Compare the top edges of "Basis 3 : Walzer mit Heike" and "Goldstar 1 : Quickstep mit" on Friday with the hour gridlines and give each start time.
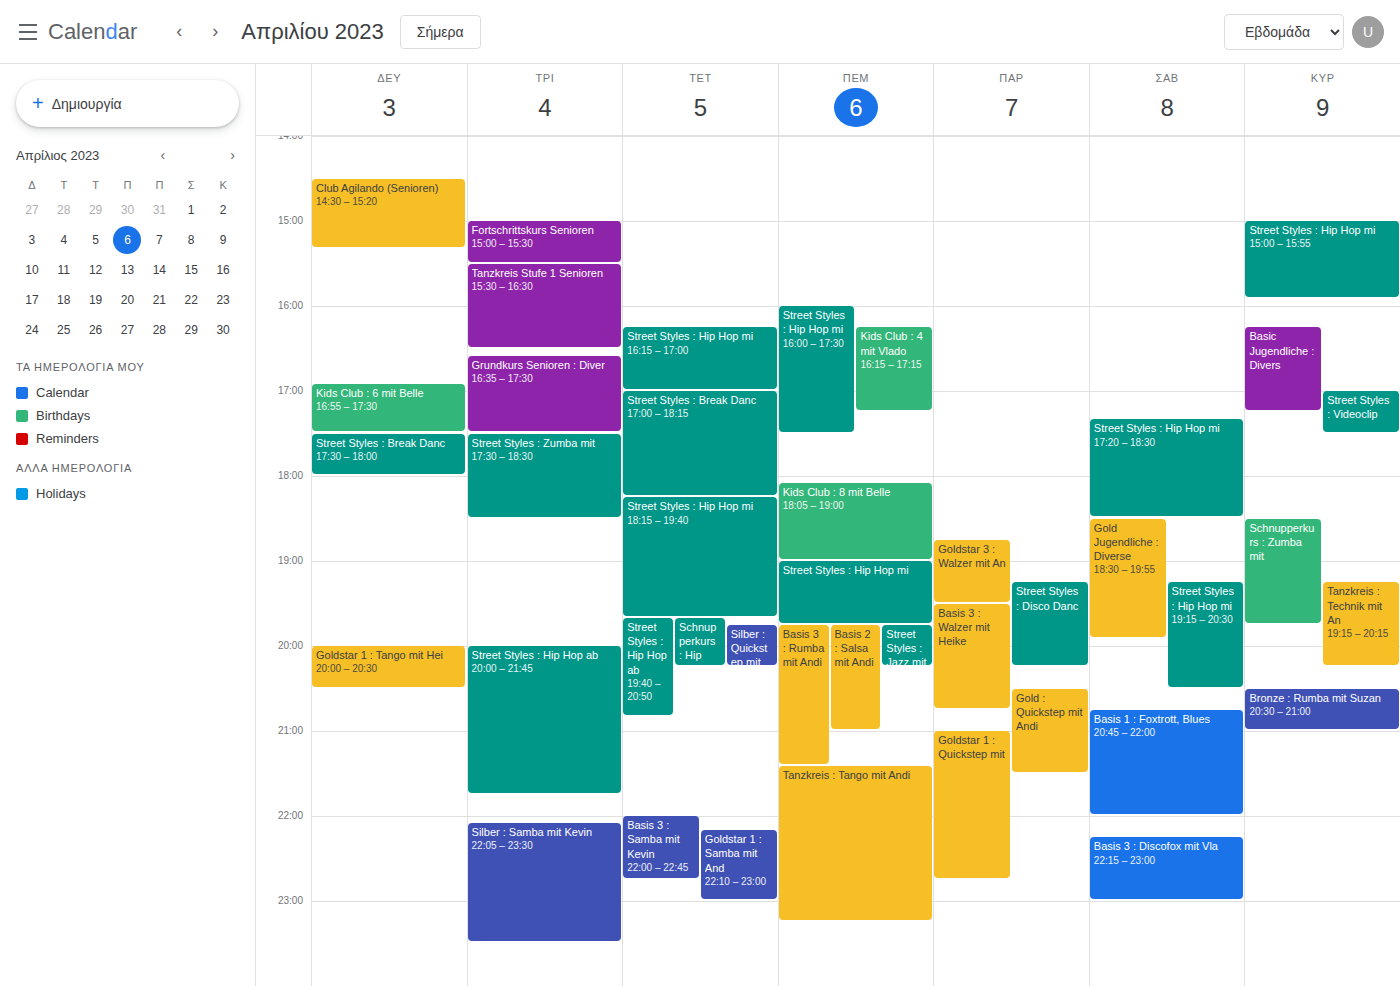
"Basis 3 : Walzer mit Heike": 19:30, halfway between the 19:00 and 20:00 lines. "Goldstar 1 : Quickstep mit": 21:00, exactly on the 21:00 line.